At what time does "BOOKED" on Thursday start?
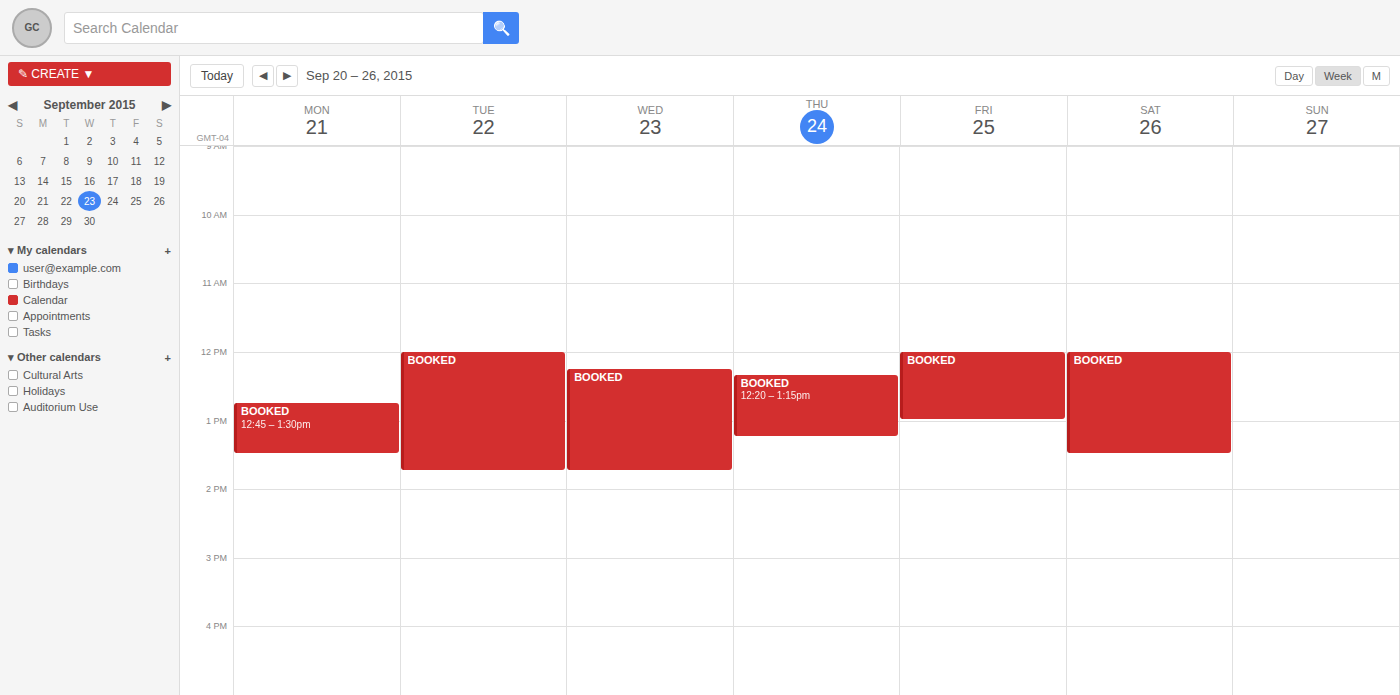
12:20